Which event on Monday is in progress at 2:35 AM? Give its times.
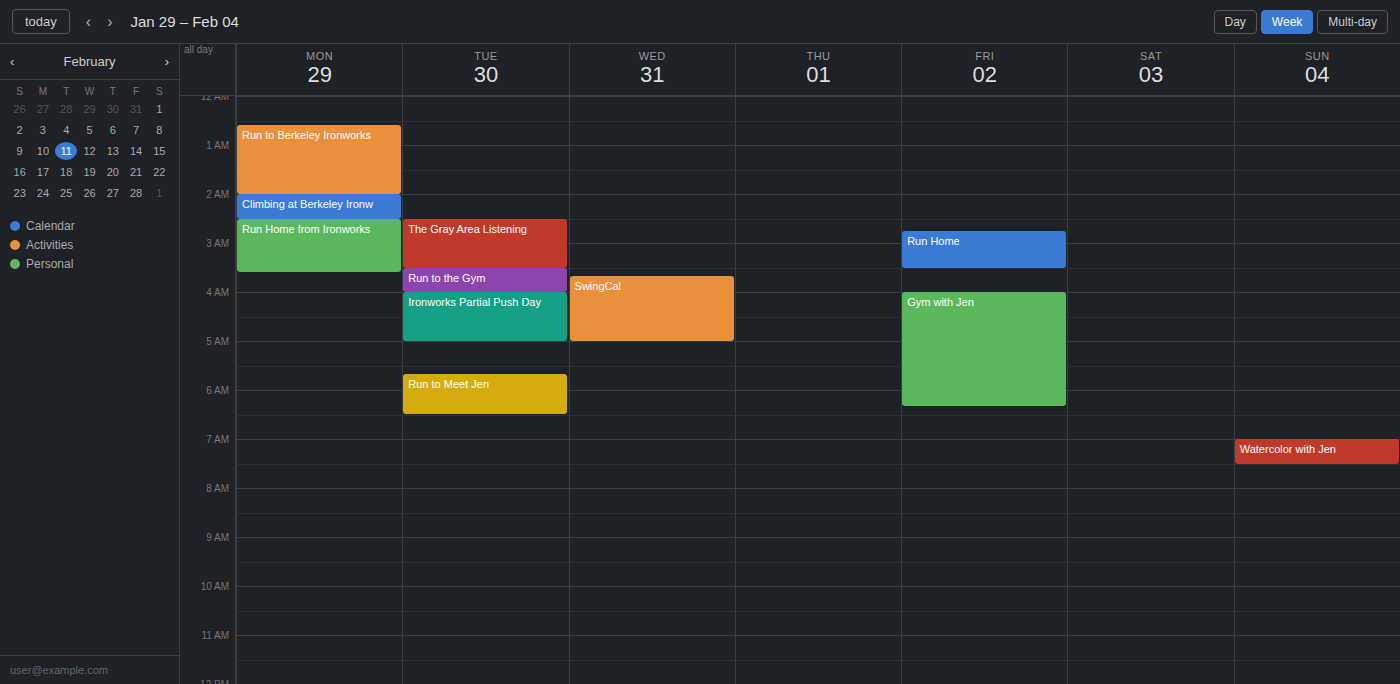
"Run Home from Ironworks", 2:30 AM to 3:35 AM